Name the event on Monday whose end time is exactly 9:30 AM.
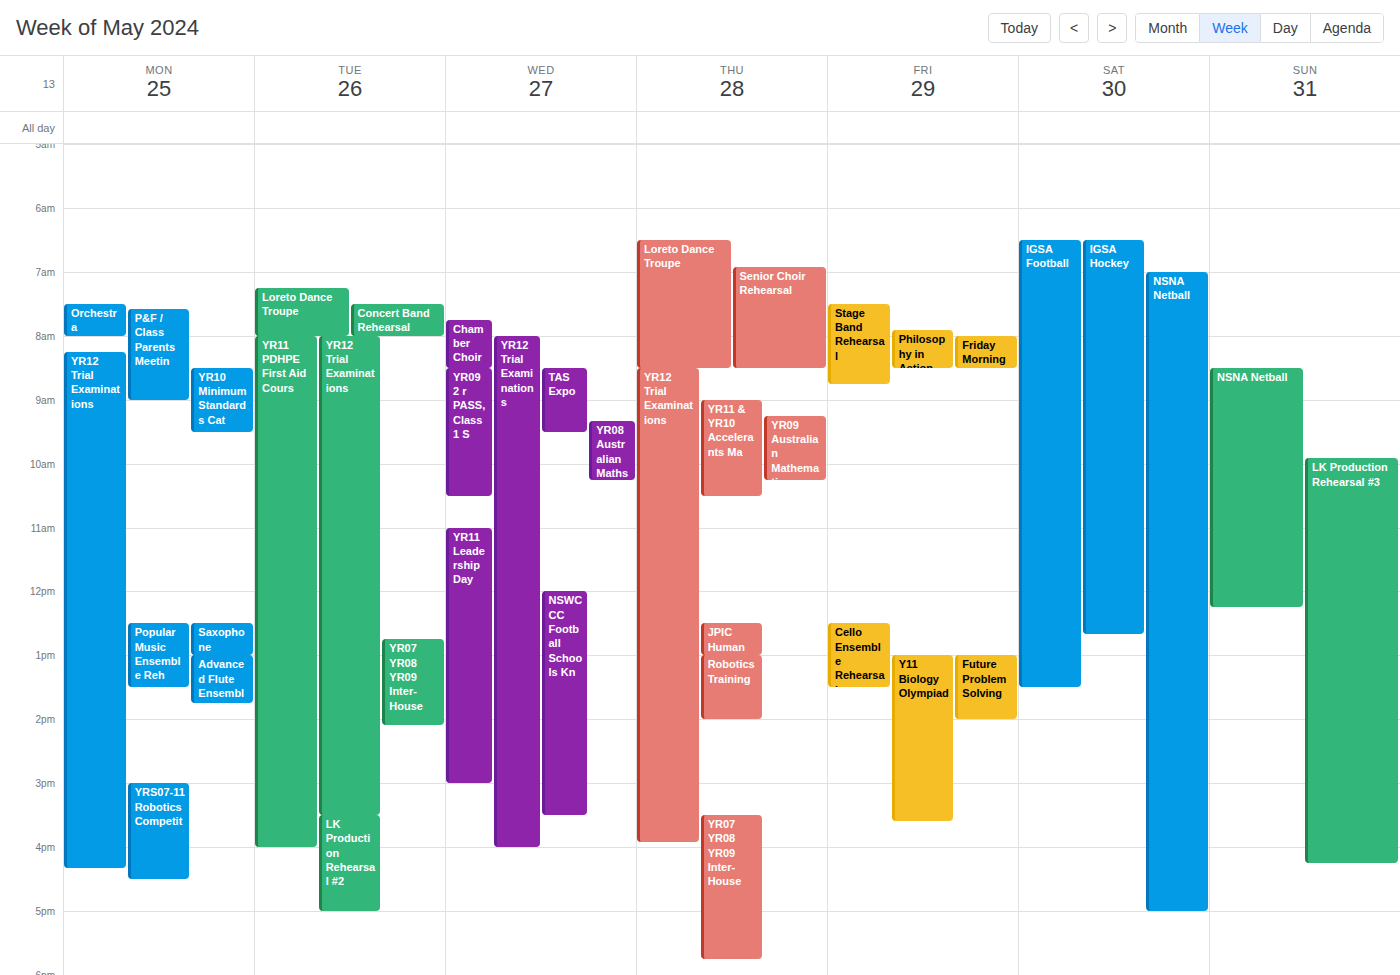
"YR10 Minimum Standards Cat"